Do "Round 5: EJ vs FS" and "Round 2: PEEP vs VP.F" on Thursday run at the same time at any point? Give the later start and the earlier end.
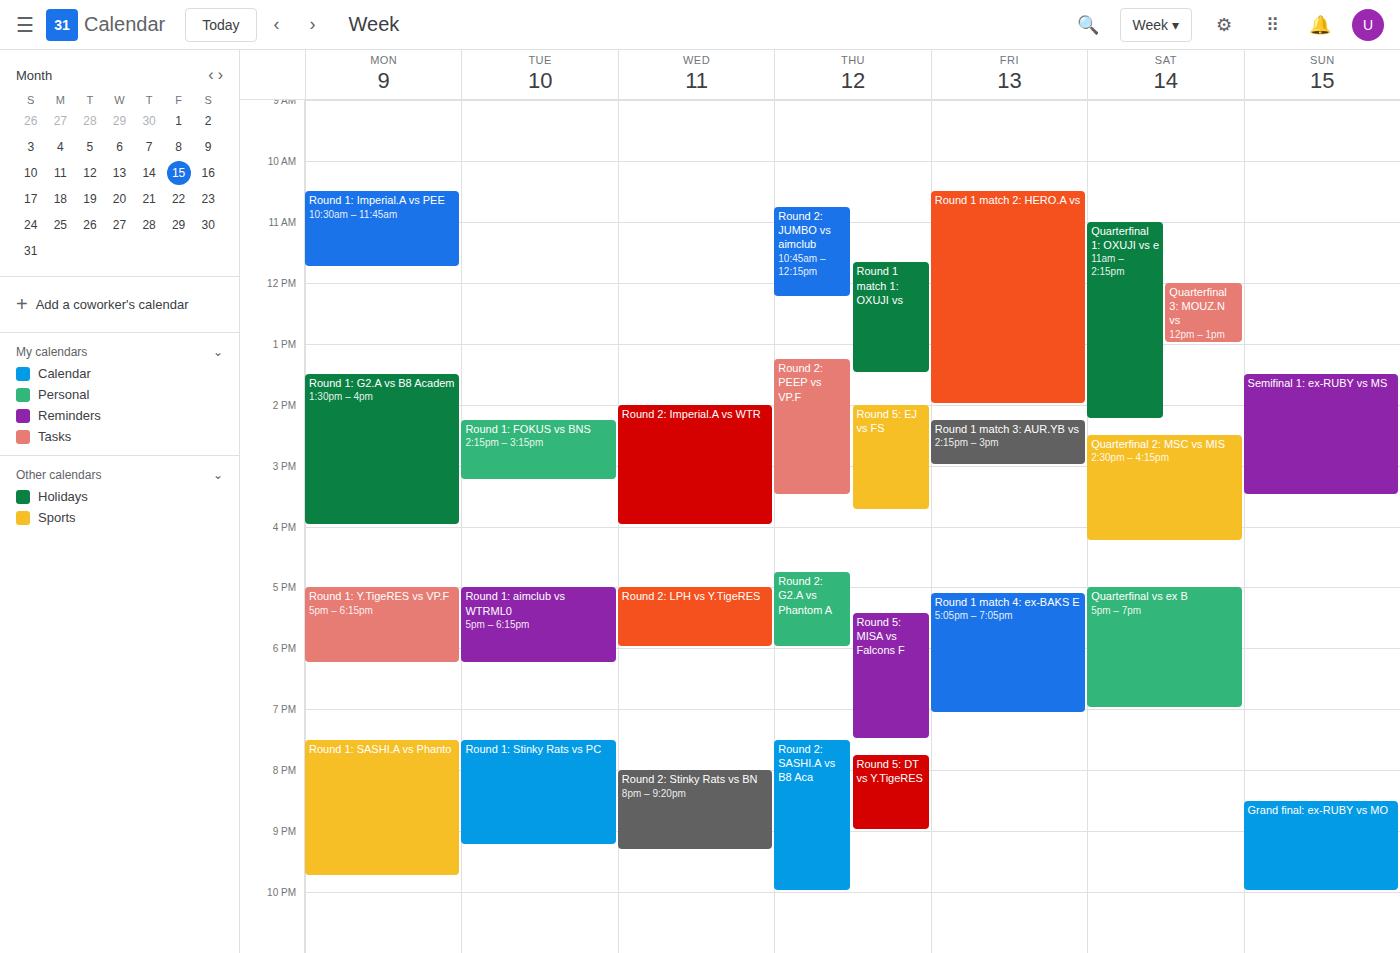
"Round 5: EJ vs FS" starts at 2:00 PM, before "Round 2: PEEP vs VP.F" ends at 3:30 PM -- they overlap.